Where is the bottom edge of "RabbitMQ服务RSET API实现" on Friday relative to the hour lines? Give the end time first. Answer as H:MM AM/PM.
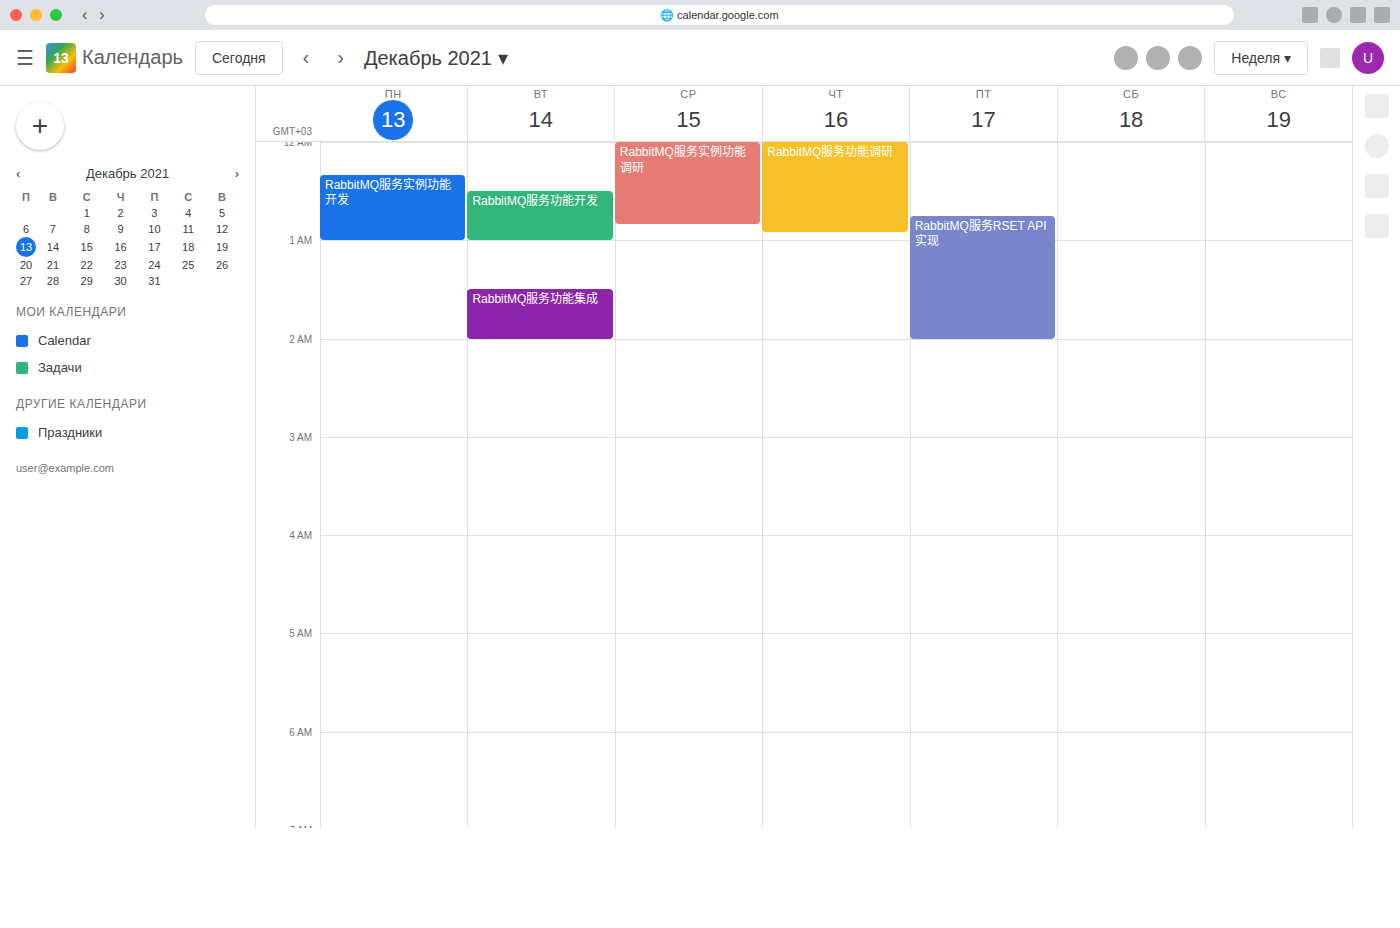
2:00 AM -- exactly on the 2 AM line.